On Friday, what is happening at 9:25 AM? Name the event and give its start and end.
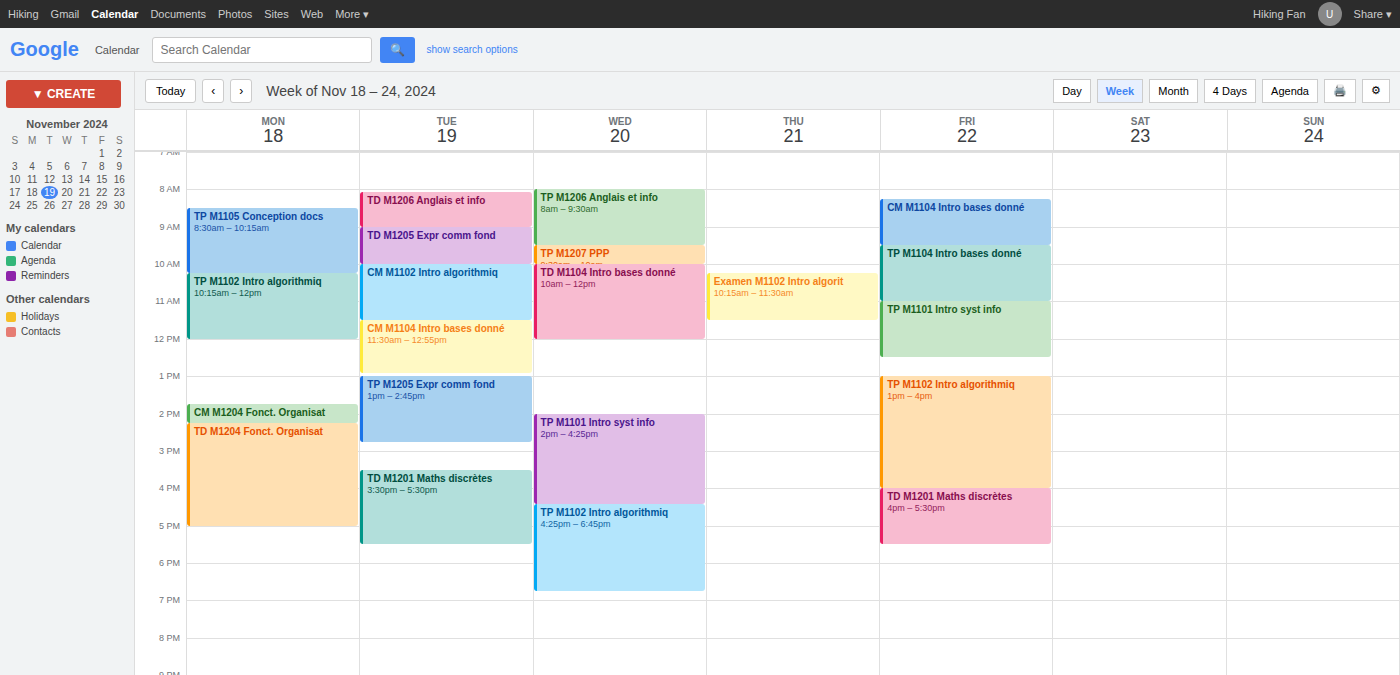
"CM M1104 Intro bases donné", 8:15 AM to 9:30 AM